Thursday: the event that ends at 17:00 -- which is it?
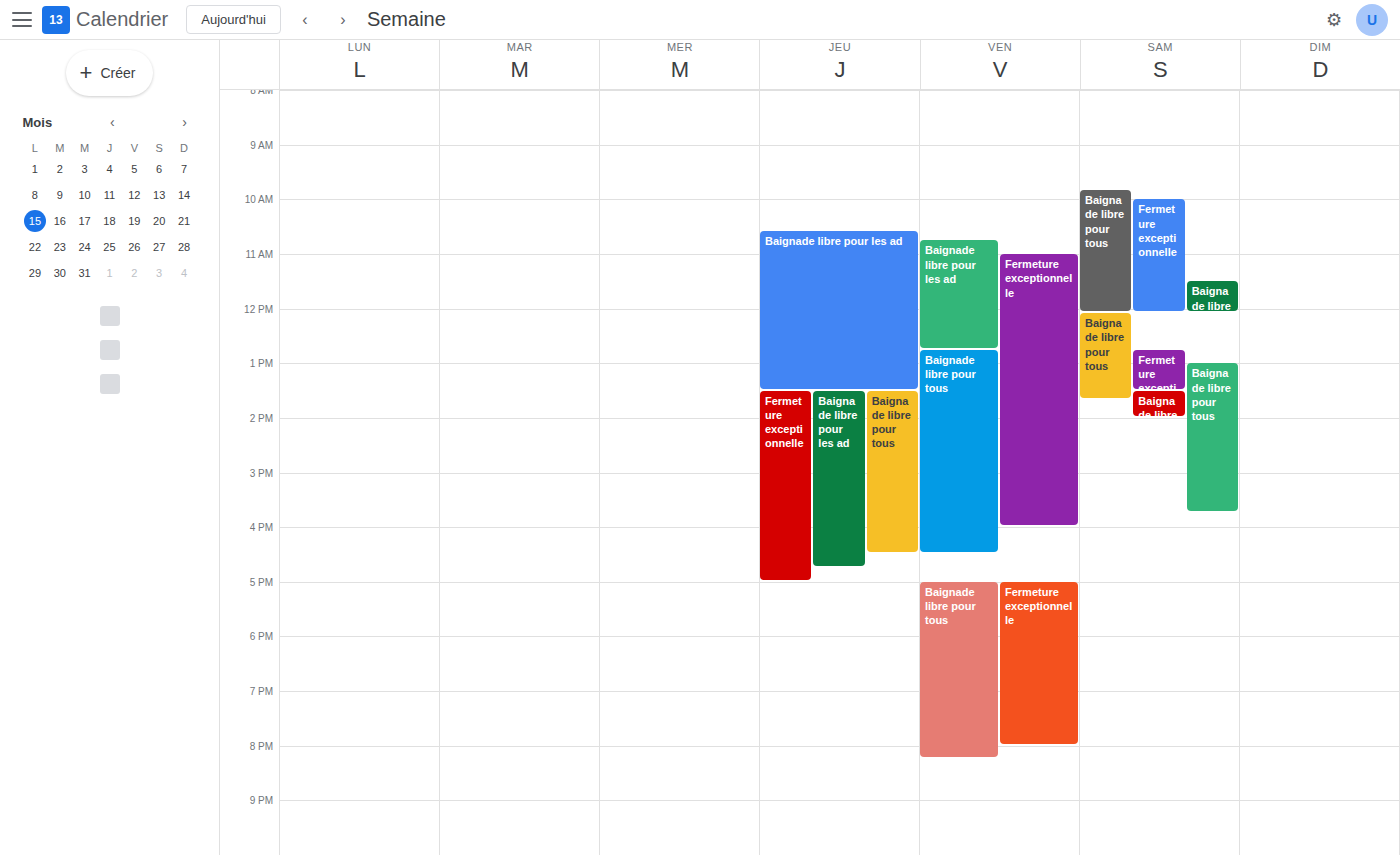
"Fermeture exceptionnelle"